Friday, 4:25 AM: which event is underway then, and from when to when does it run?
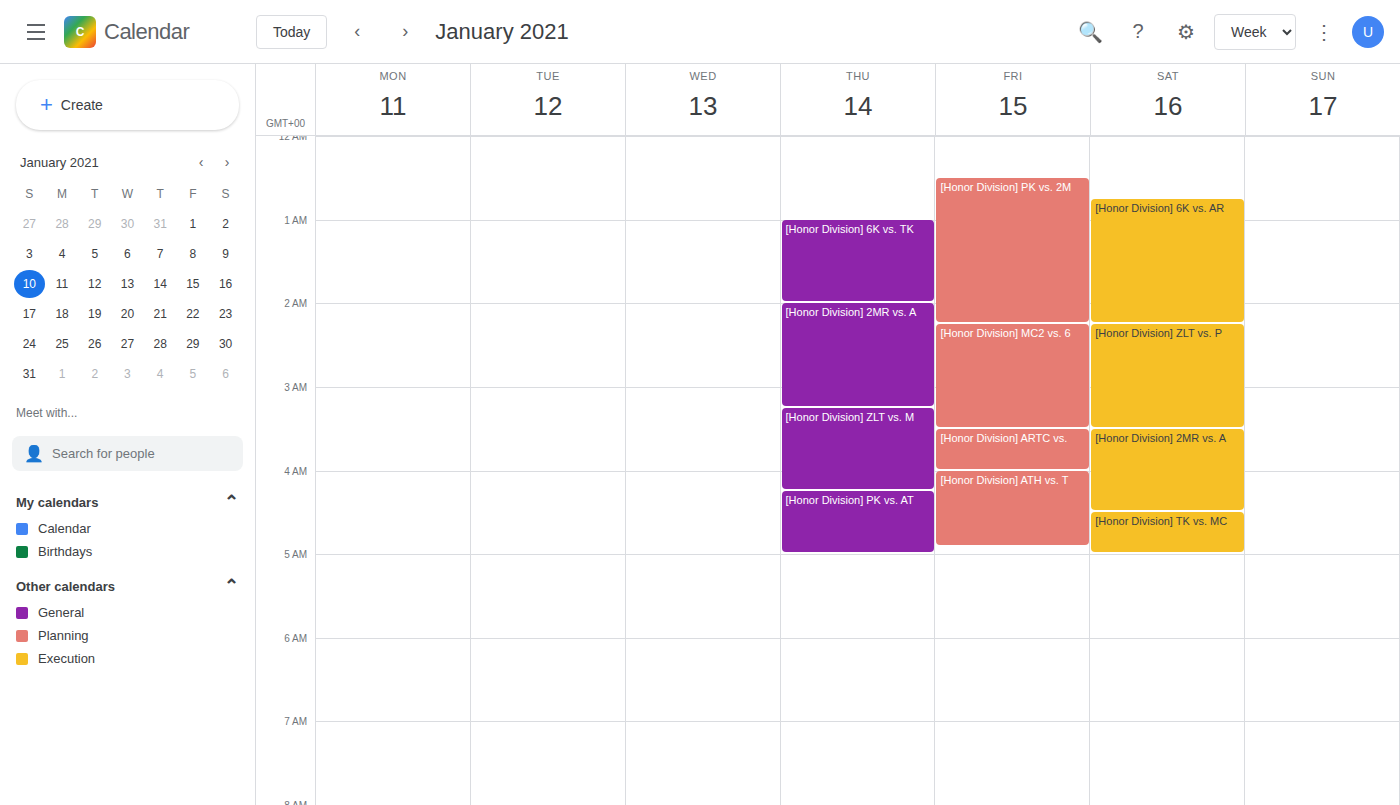
"[Honor Division] ATH vs. T", 4:00 AM to 4:55 AM